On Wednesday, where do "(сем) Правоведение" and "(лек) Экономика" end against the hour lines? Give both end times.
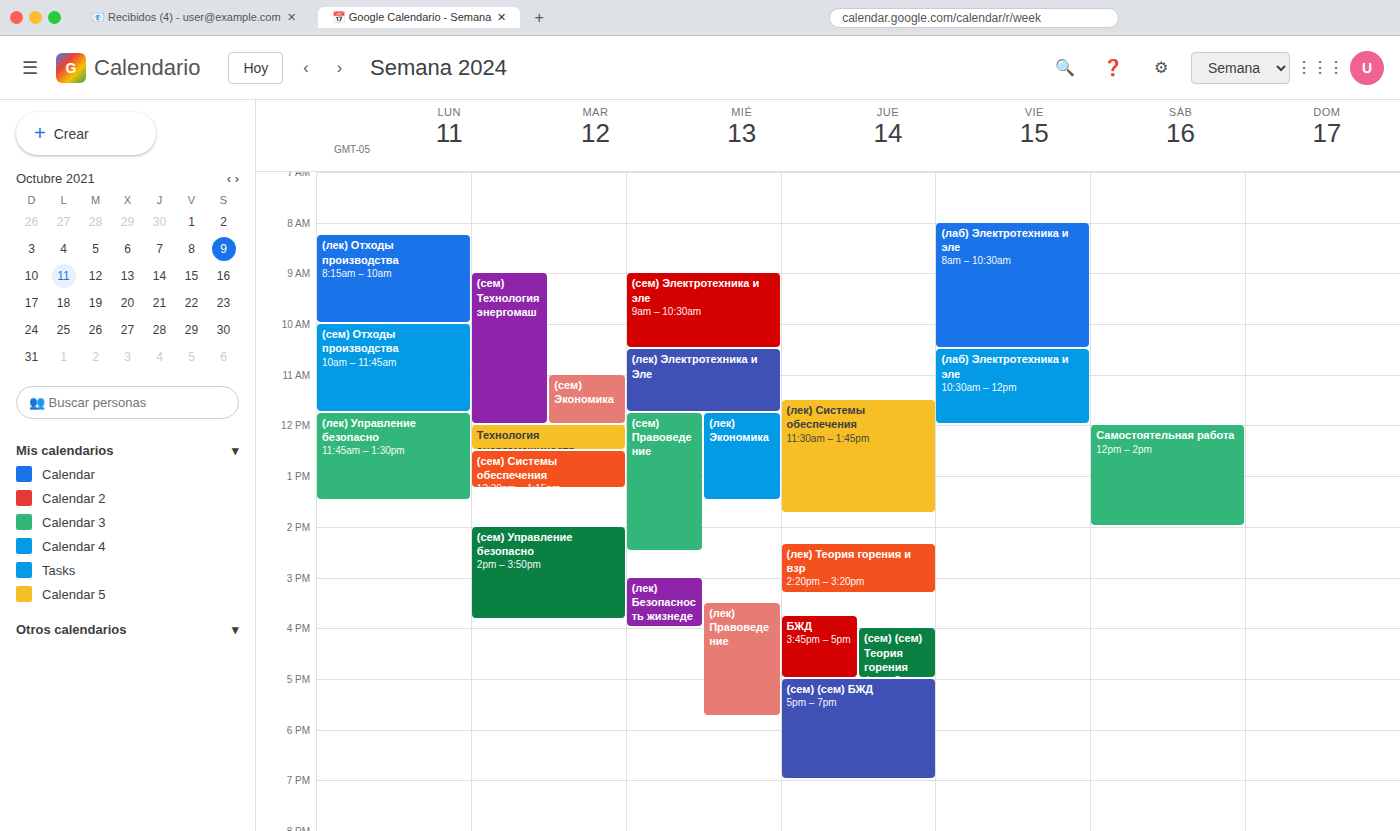
"(сем) Правоведение": 2:30 PM, halfway between the 2 PM and 3 PM lines. "(лек) Экономика": 1:30 PM, halfway between the 1 PM and 2 PM lines.